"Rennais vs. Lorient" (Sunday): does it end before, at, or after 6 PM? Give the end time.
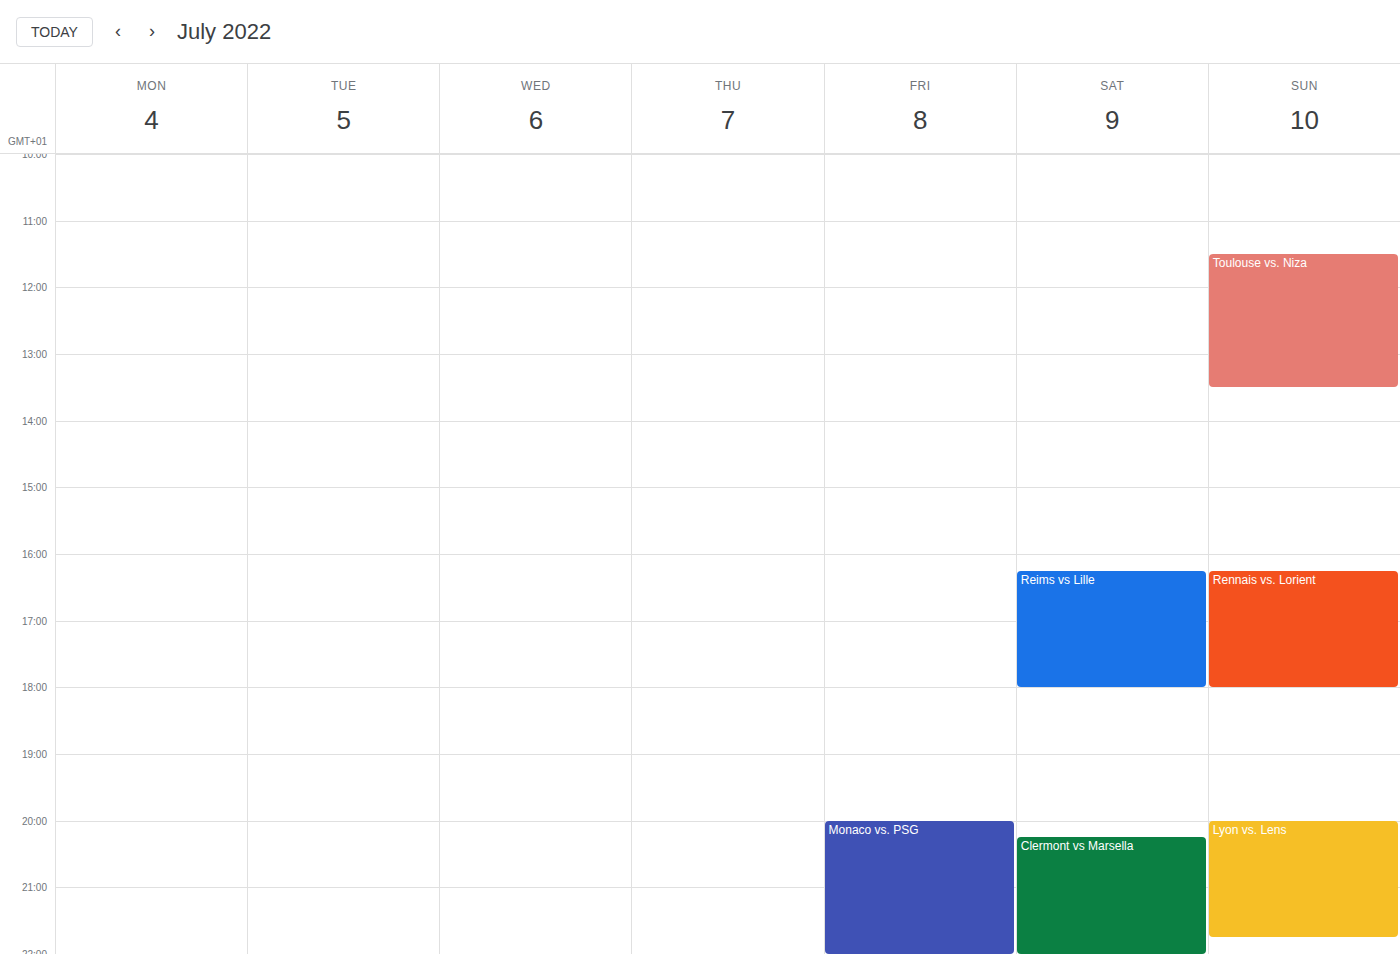
6:00 PM -- exactly at 6 PM, on the 6 PM line.